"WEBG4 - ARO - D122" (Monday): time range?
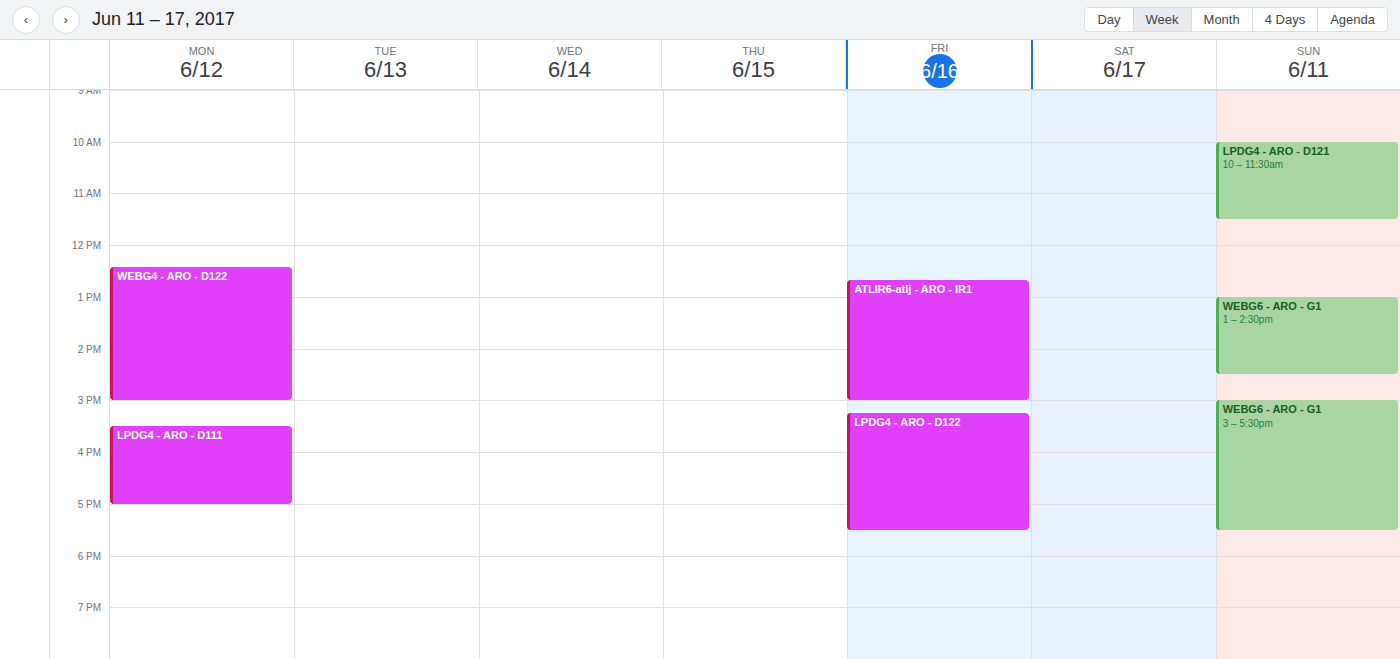
12:25 PM to 3:00 PM